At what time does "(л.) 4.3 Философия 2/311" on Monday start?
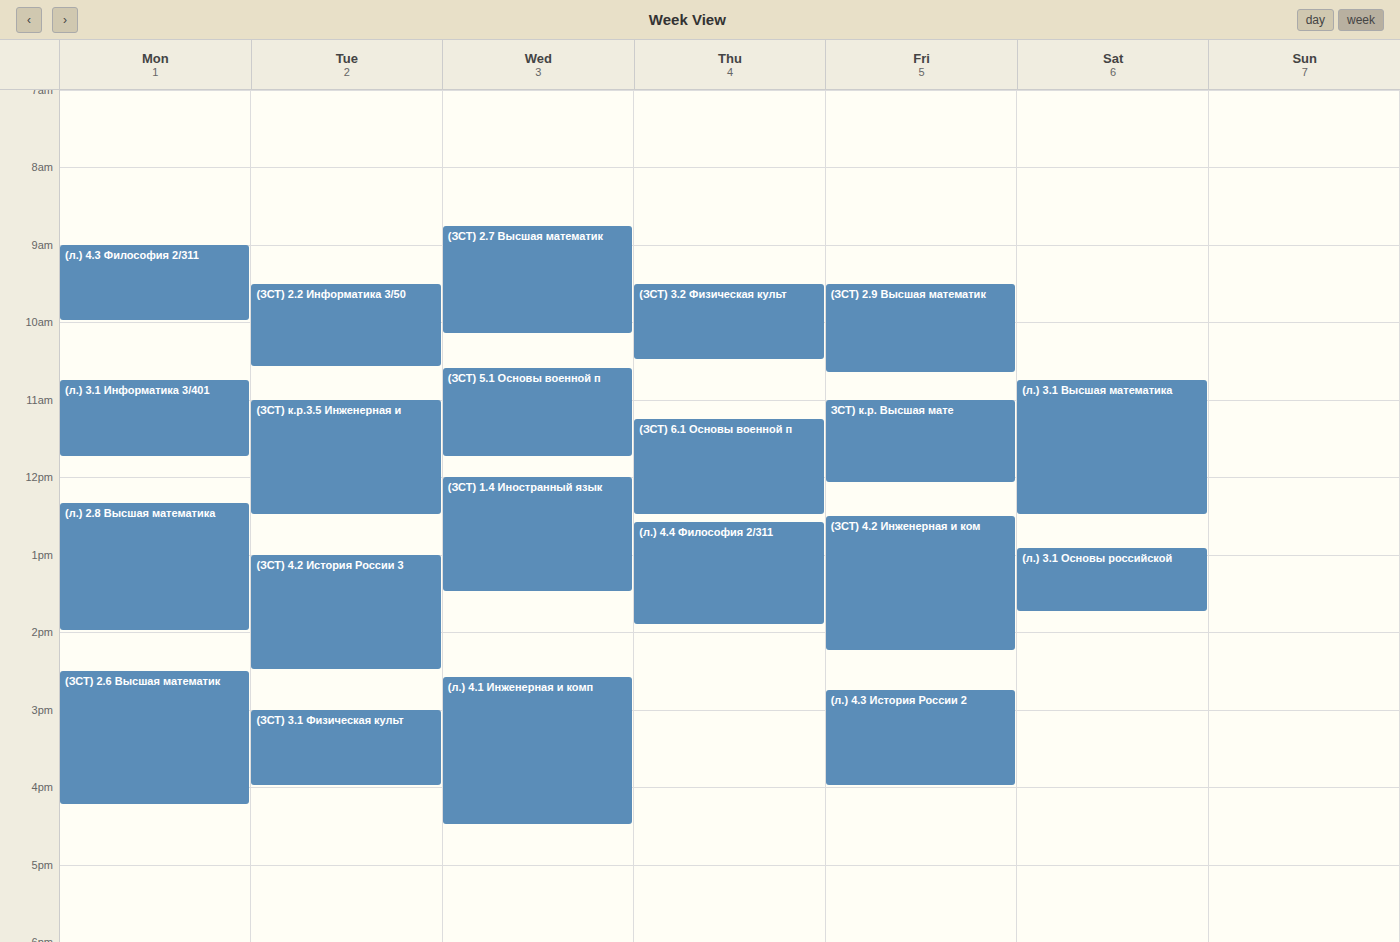
9:00 AM